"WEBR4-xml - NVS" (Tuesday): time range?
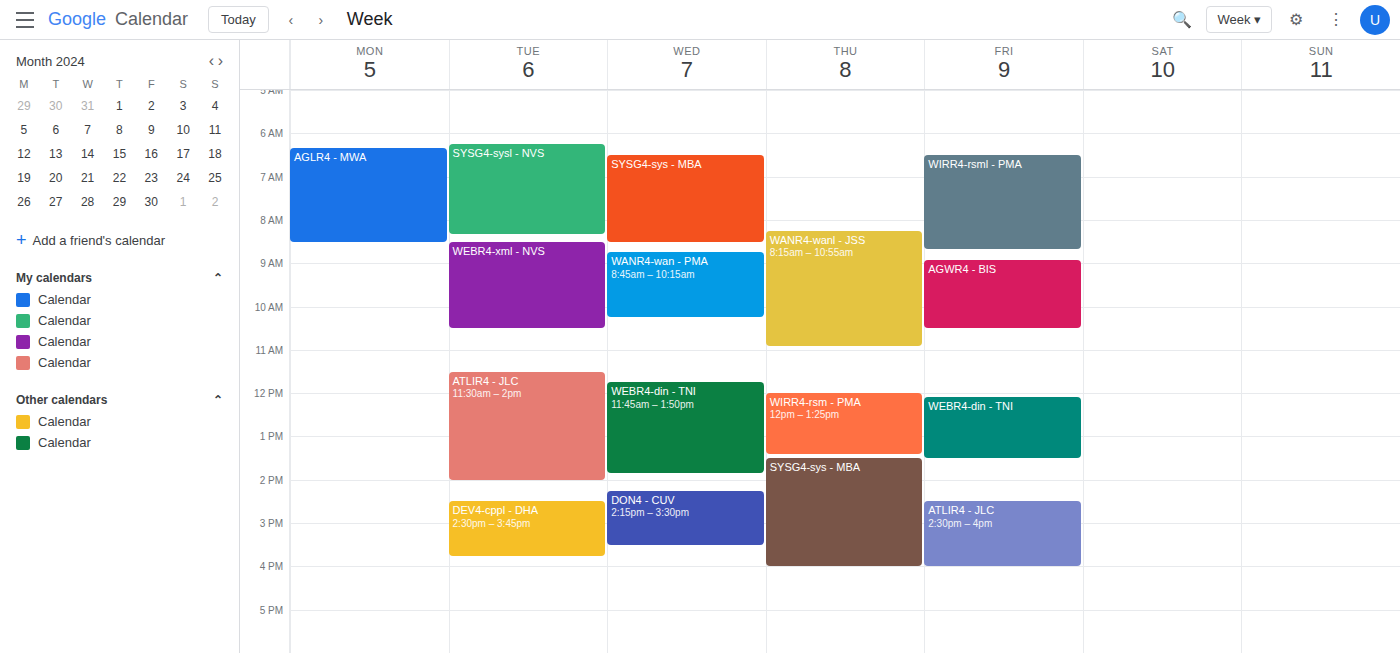
8:30 AM to 10:30 AM